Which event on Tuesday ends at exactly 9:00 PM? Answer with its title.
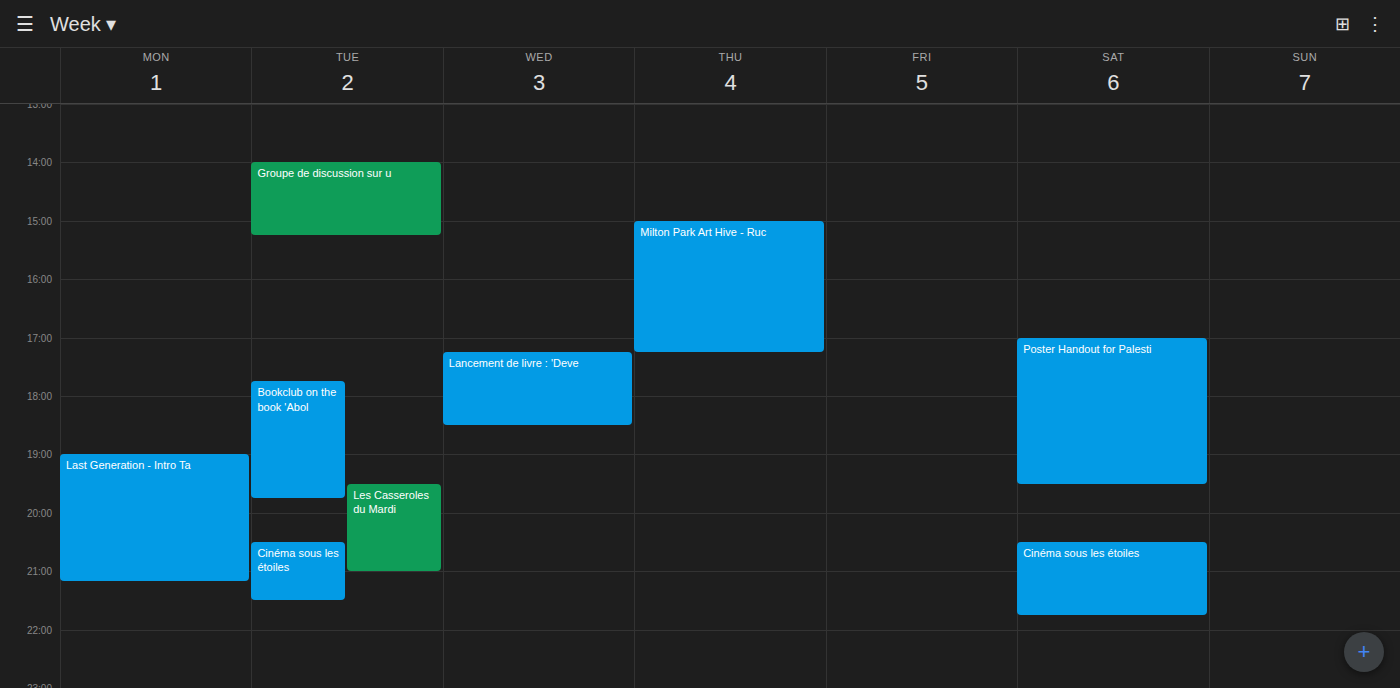
"Les Casseroles du Mardi"